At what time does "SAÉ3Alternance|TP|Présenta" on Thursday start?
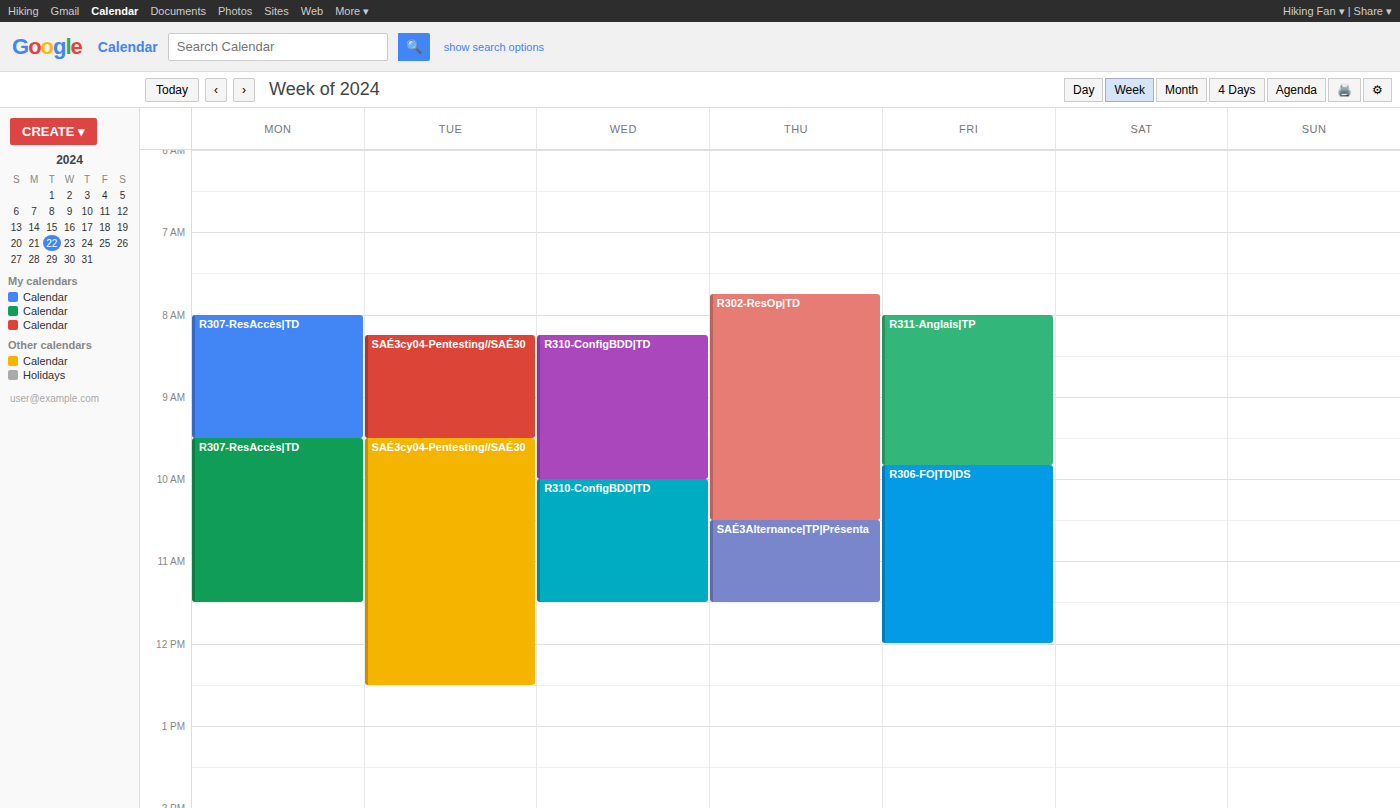
10:30 AM